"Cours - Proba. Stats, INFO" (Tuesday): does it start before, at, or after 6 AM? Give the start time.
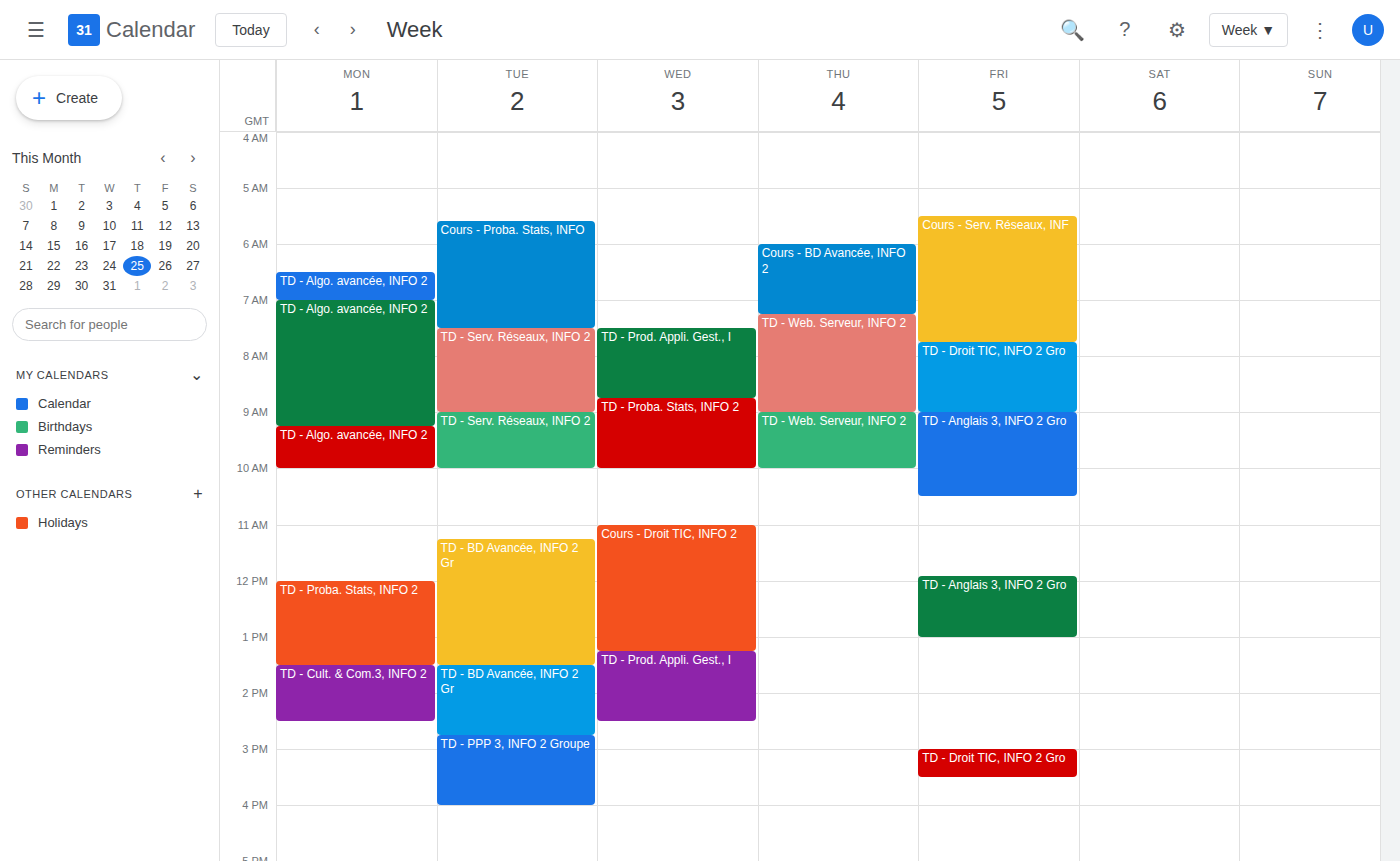
5:35 AM -- before 6 AM, 25 minutes above the 6 AM line.